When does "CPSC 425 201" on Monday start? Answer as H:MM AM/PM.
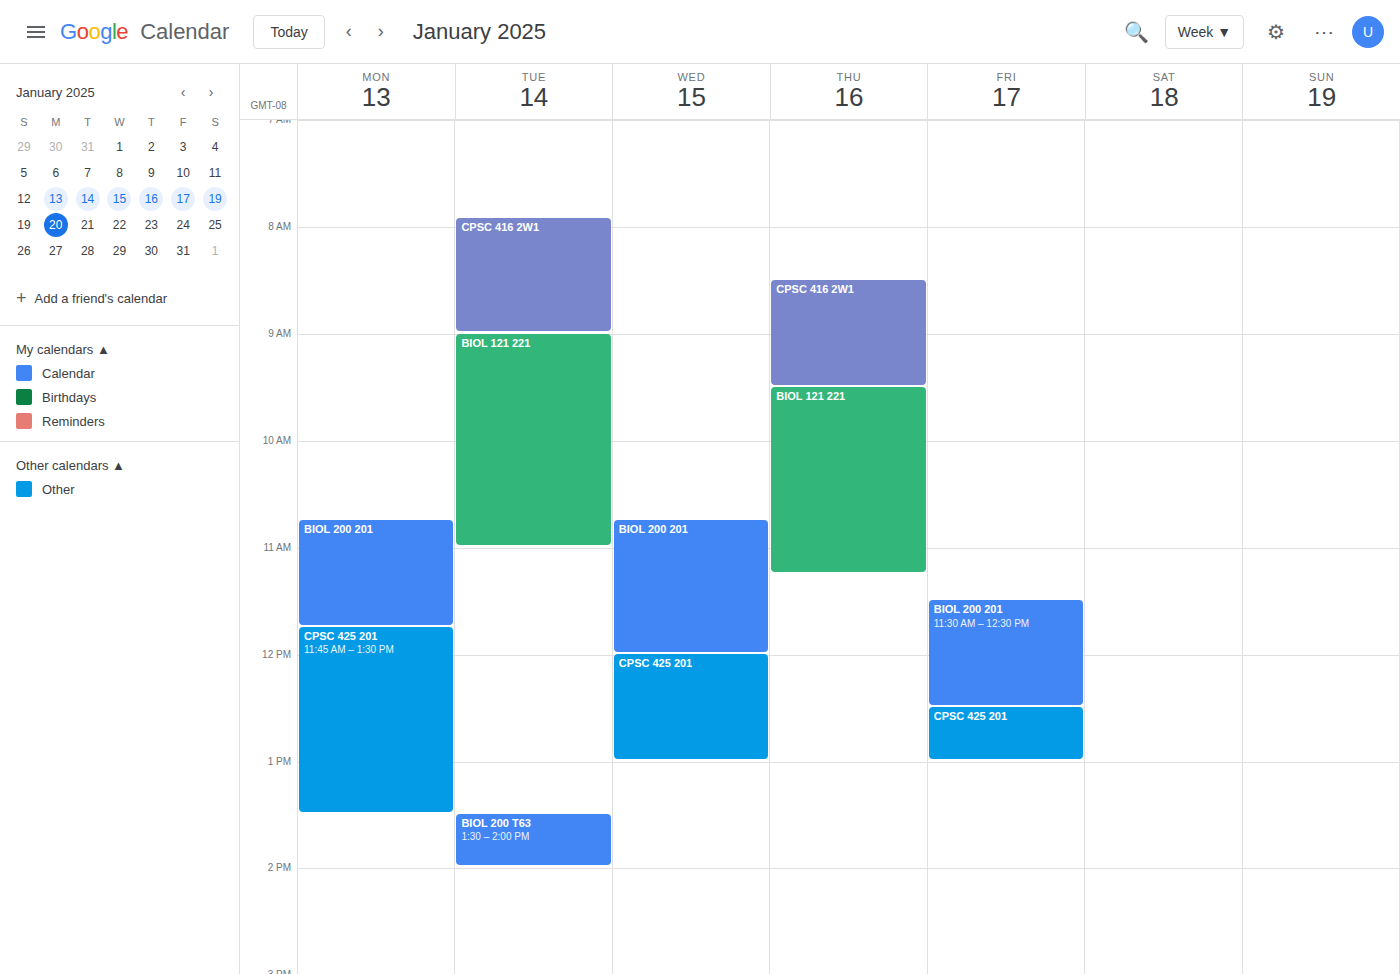
11:45 AM